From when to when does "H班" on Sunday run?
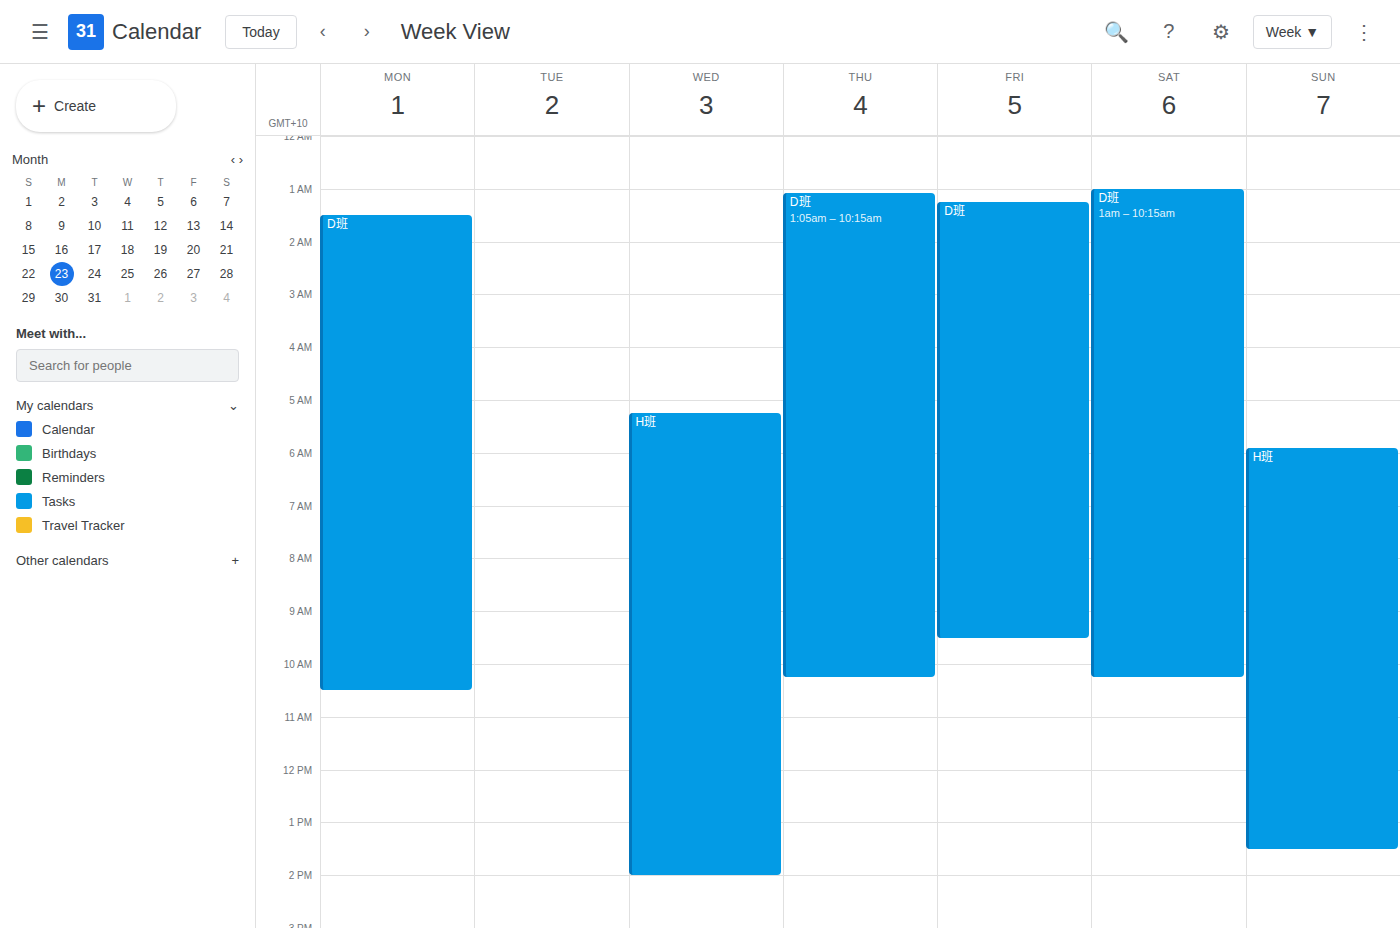
5:55 AM to 1:30 PM